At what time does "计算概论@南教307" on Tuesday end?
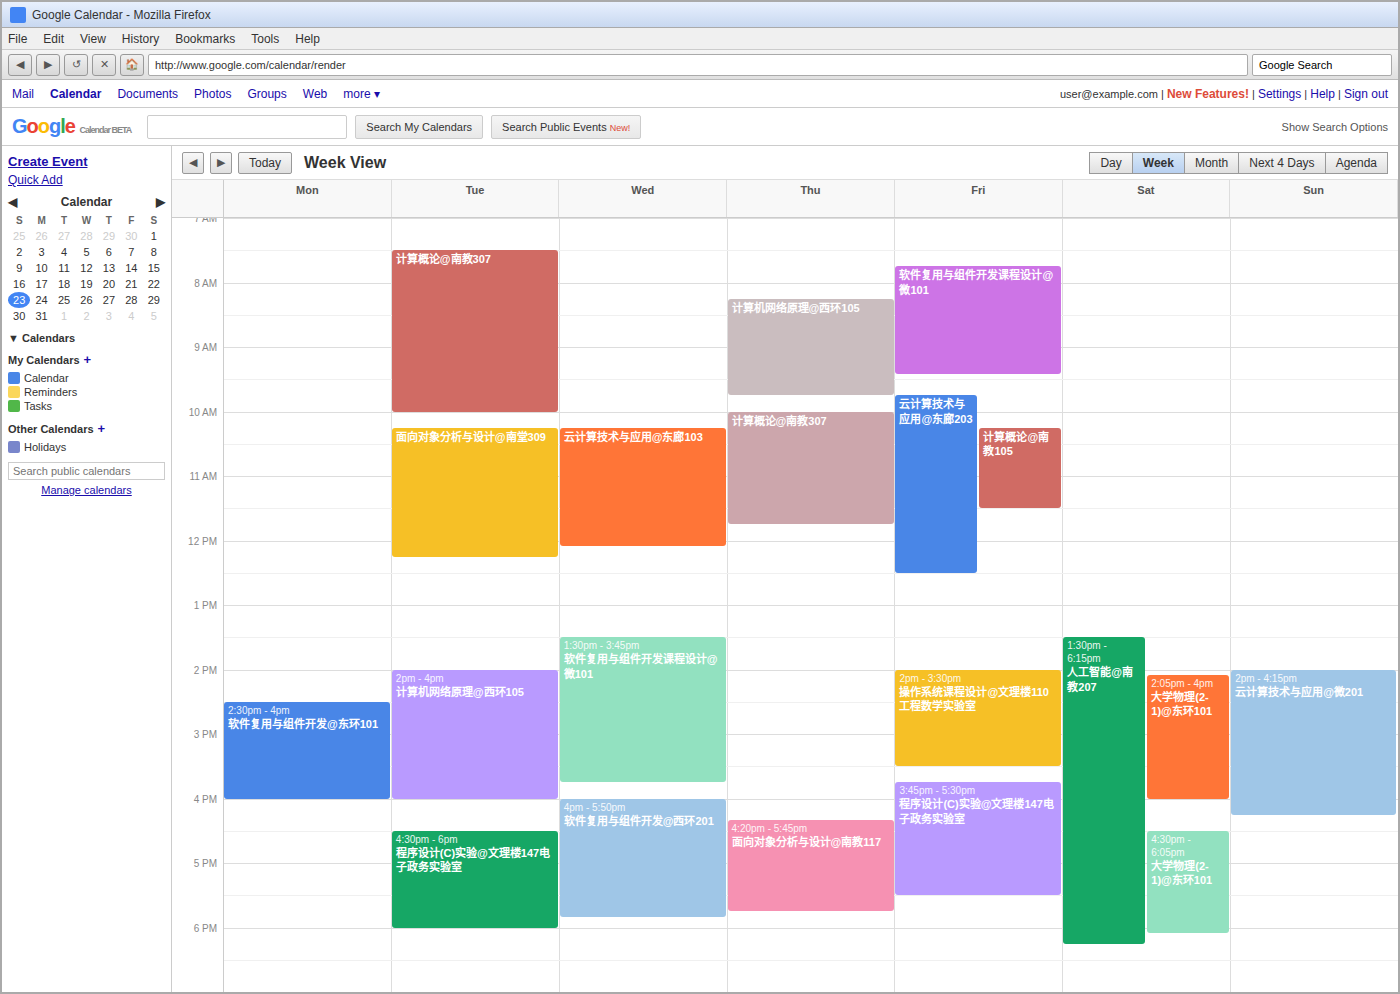
10:00 AM